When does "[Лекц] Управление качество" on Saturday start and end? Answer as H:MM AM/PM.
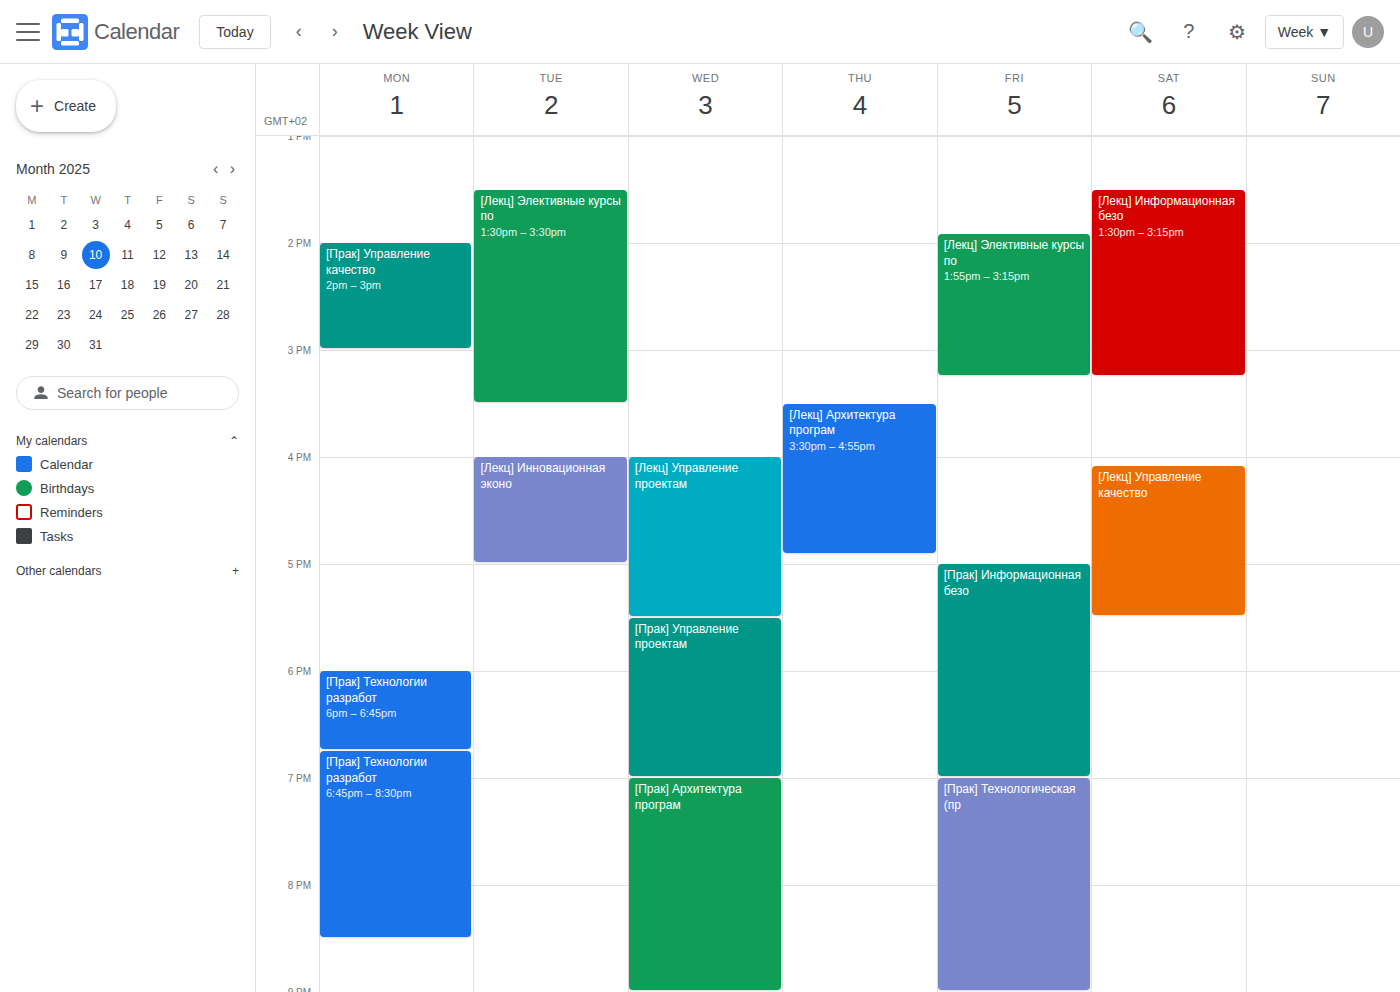
4:05 PM to 5:30 PM